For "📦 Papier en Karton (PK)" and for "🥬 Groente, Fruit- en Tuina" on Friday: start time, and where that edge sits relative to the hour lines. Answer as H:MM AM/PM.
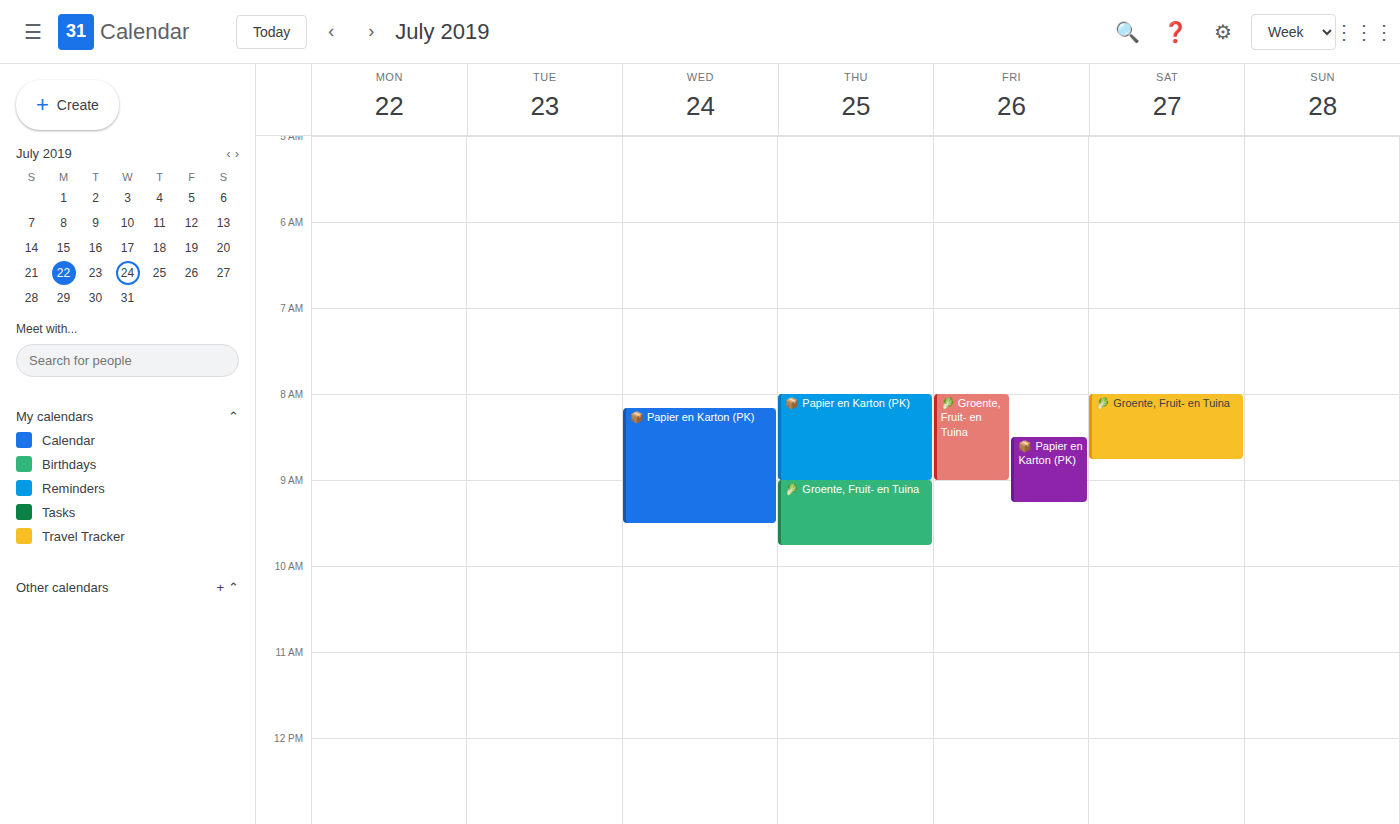
"📦 Papier en Karton (PK)": 8:30 AM, halfway between the 8 AM and 9 AM lines. "🥬 Groente, Fruit- en Tuina": 8:00 AM, exactly on the 8 AM line.